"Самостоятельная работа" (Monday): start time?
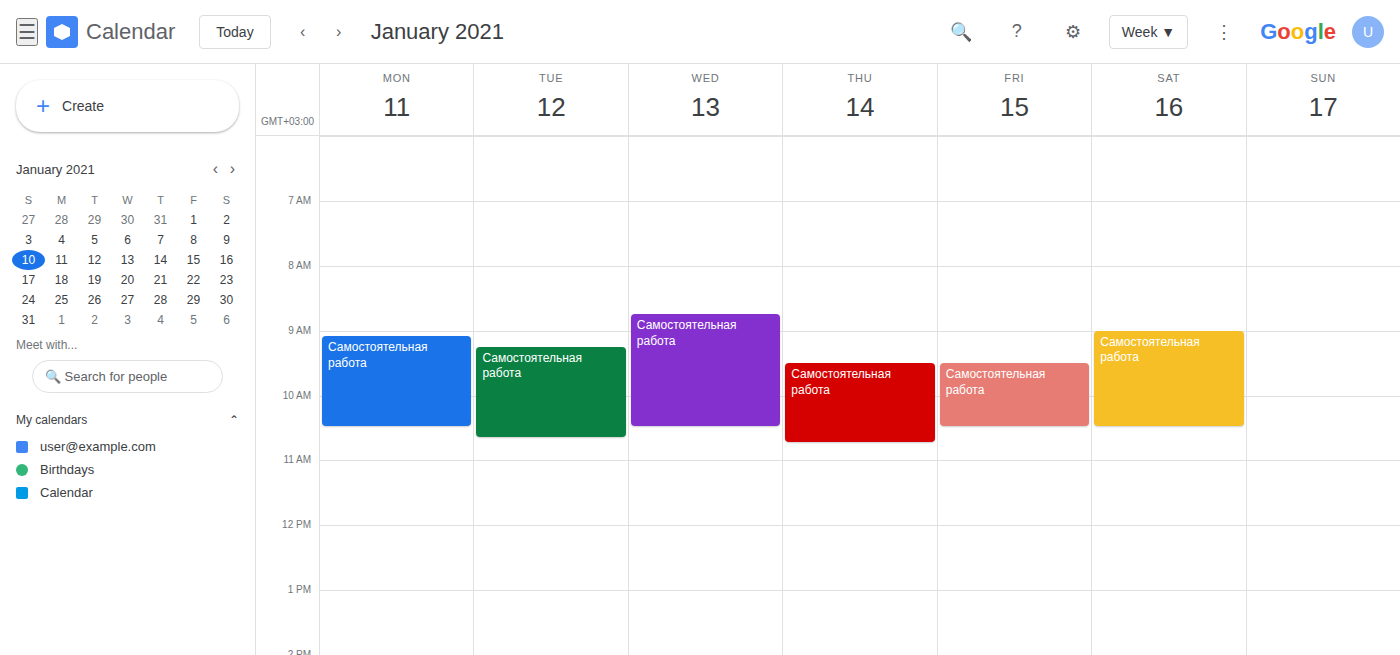
09:05